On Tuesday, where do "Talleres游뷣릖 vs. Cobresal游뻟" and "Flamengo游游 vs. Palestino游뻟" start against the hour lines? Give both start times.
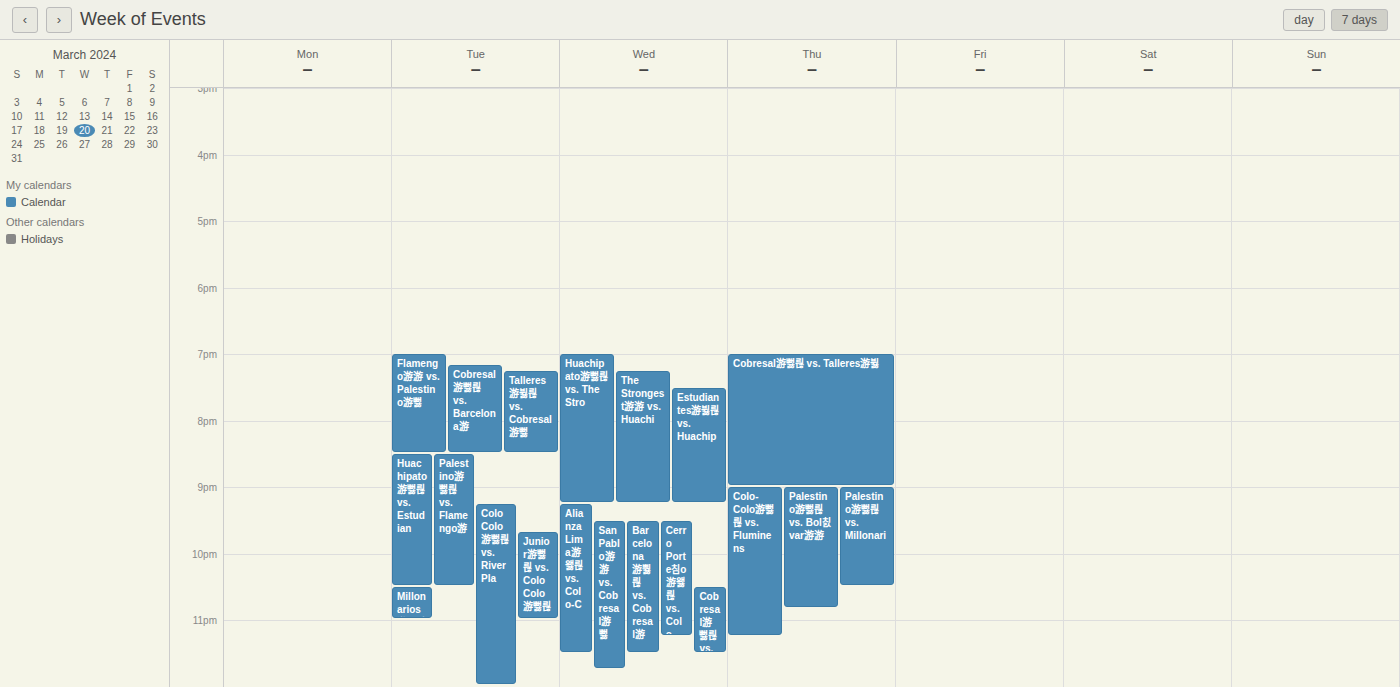
"Talleres游뷣릖 vs. Cobresal游뻟": 7:15 PM, neither: a quarter of the way from the 7 PM line to the 8 PM line. "Flamengo游游 vs. Palestino游뻟": 7:00 PM, exactly on the 7 PM line.